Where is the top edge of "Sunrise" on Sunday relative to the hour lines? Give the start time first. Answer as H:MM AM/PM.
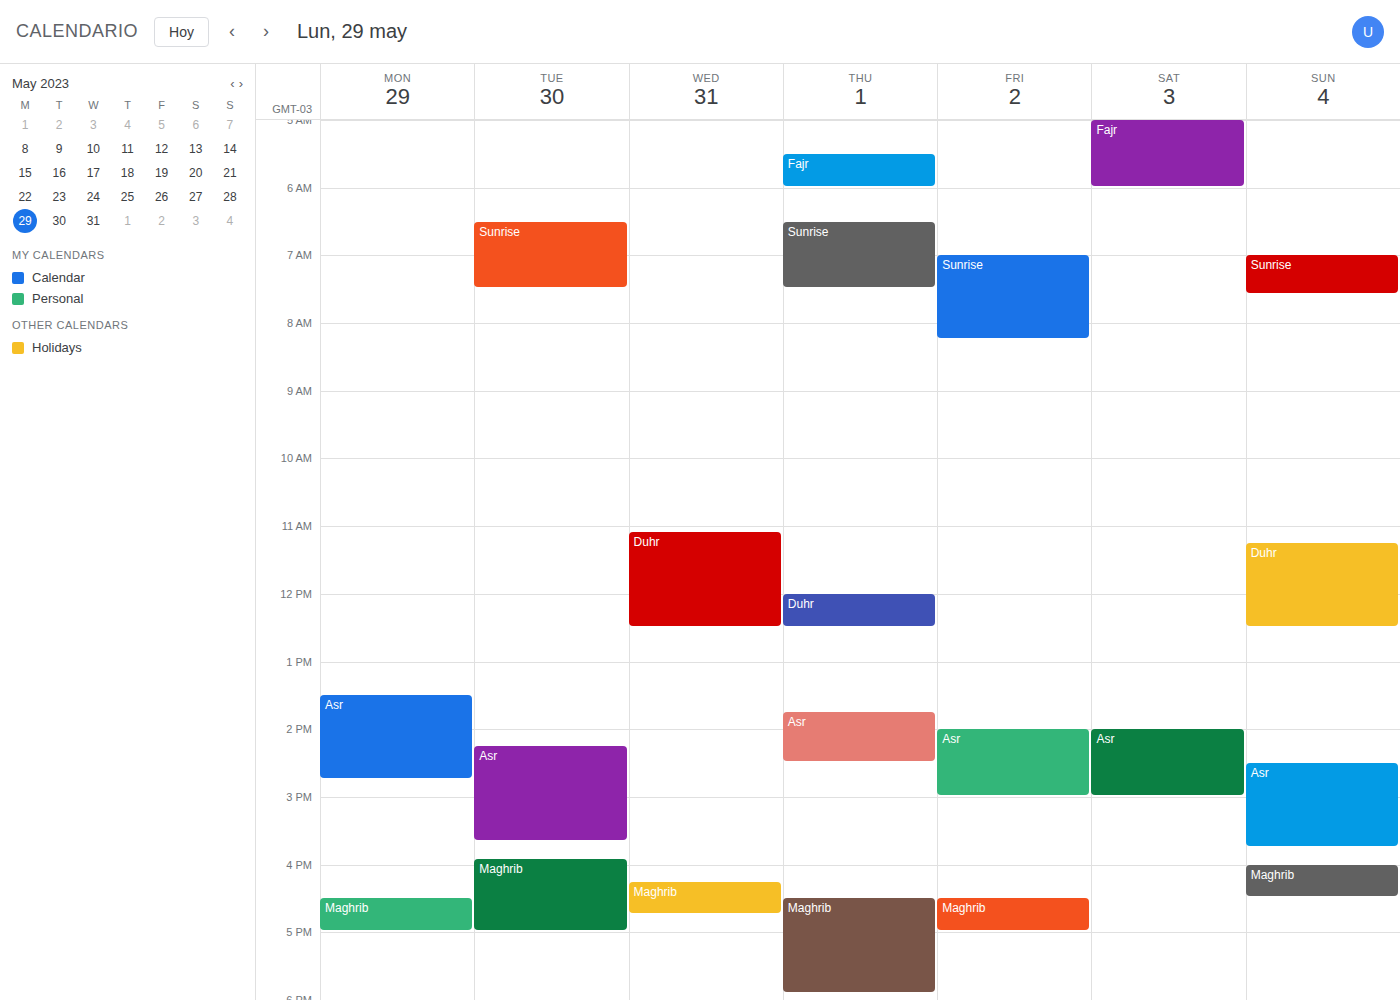
7:00 AM -- exactly on the 7 AM line.